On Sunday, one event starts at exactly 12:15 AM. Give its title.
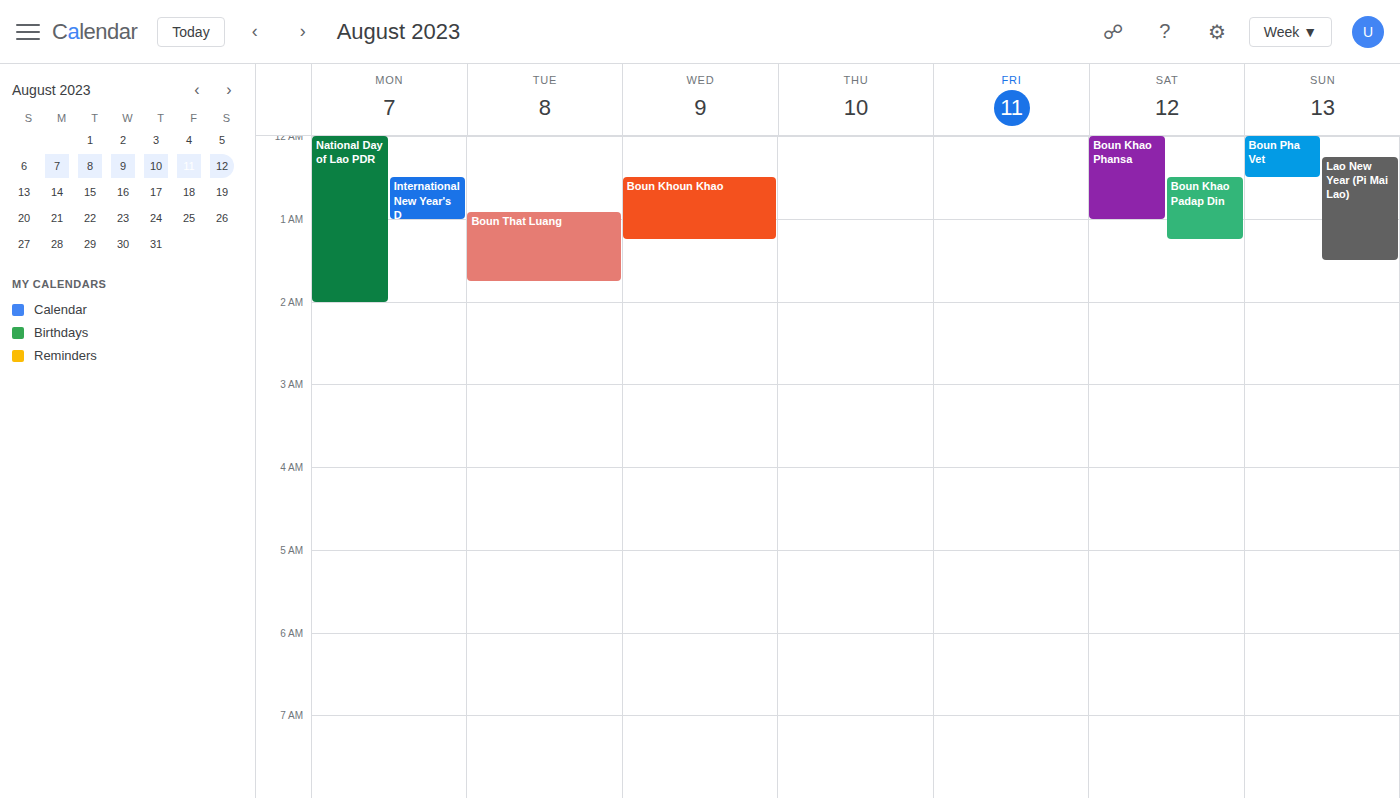
"Lao New Year (Pi Mai Lao)"